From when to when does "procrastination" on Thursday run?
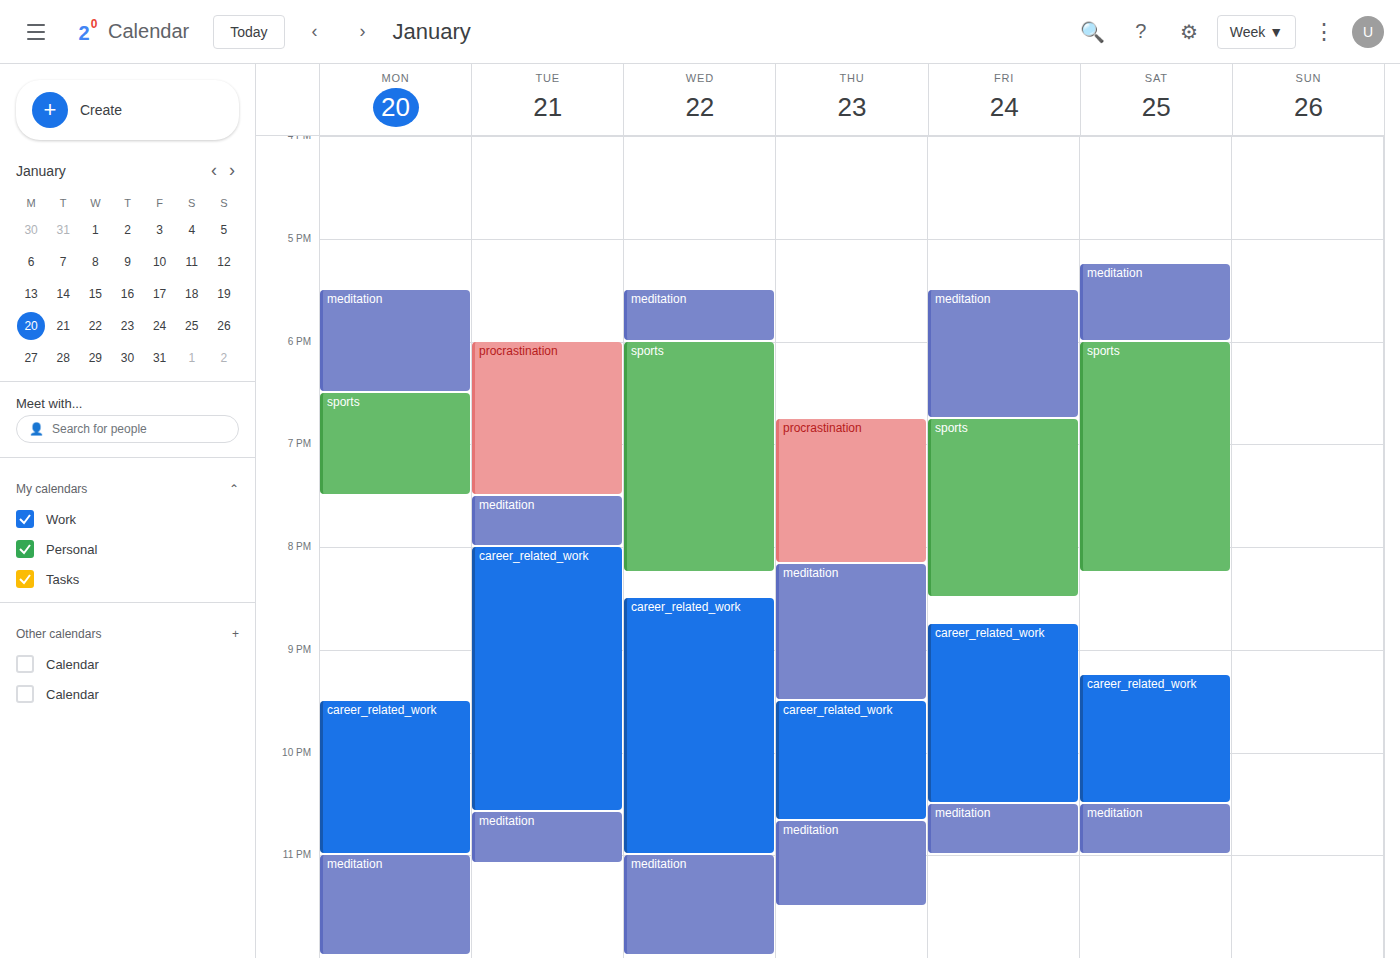
6:45 PM to 8:10 PM